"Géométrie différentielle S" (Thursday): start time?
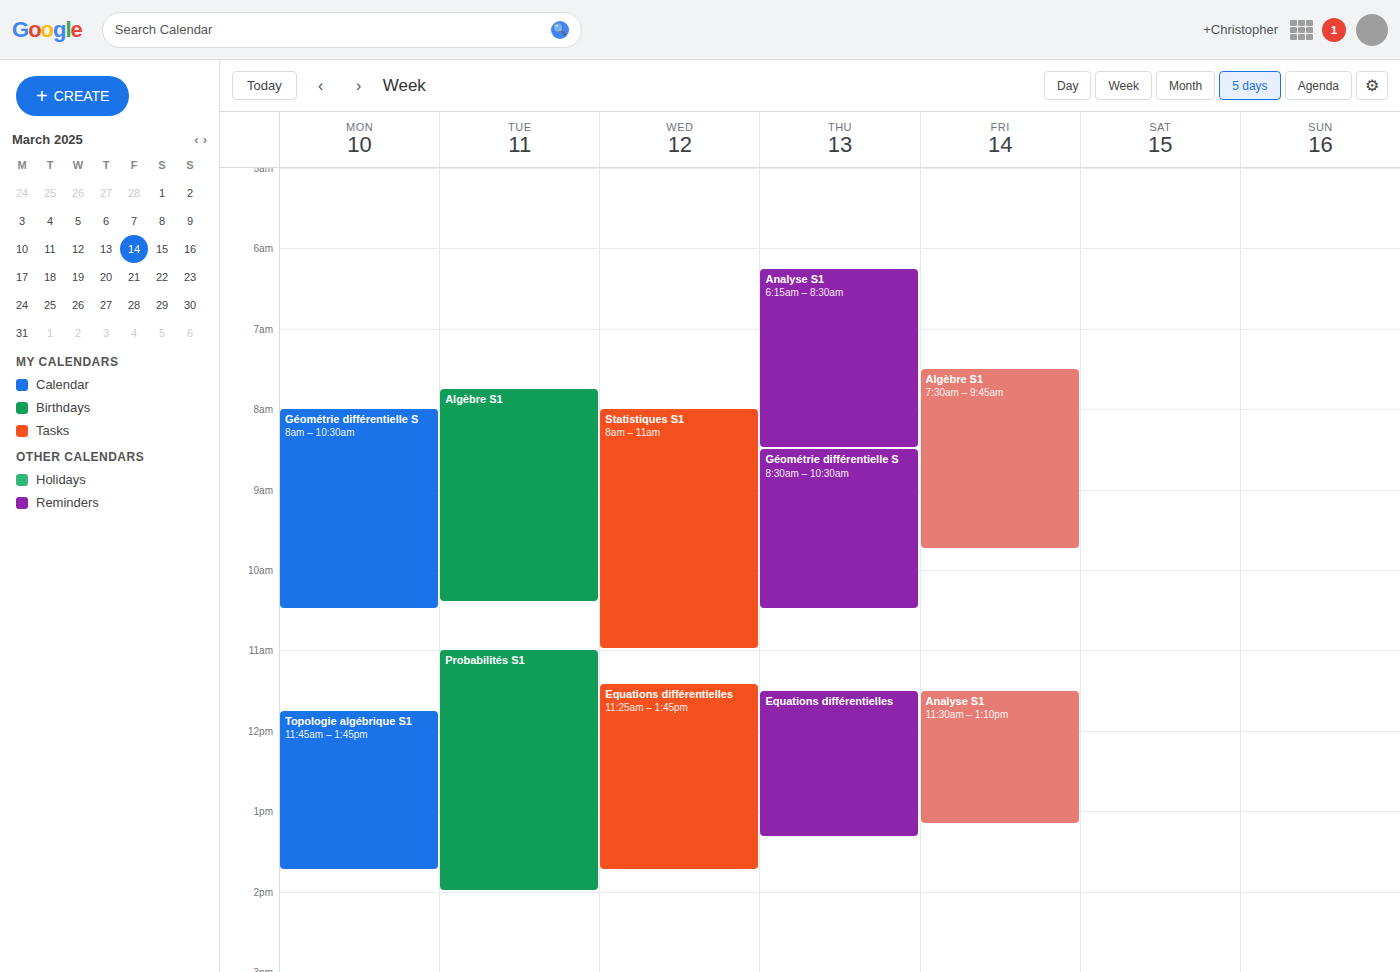
08:30